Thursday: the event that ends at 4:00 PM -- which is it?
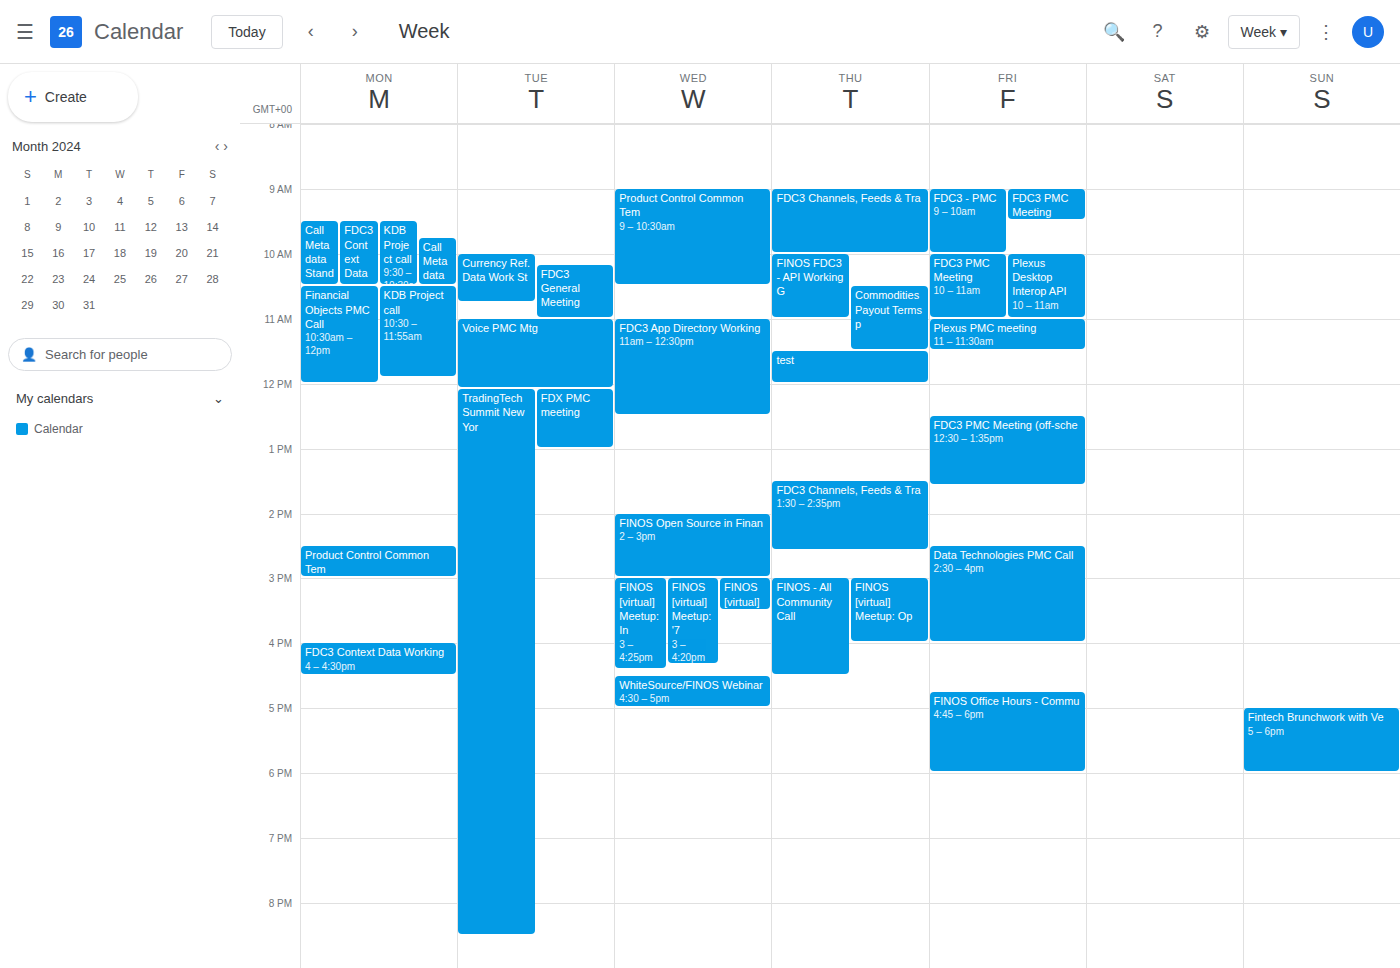
"FINOS [virtual] Meetup: Op"